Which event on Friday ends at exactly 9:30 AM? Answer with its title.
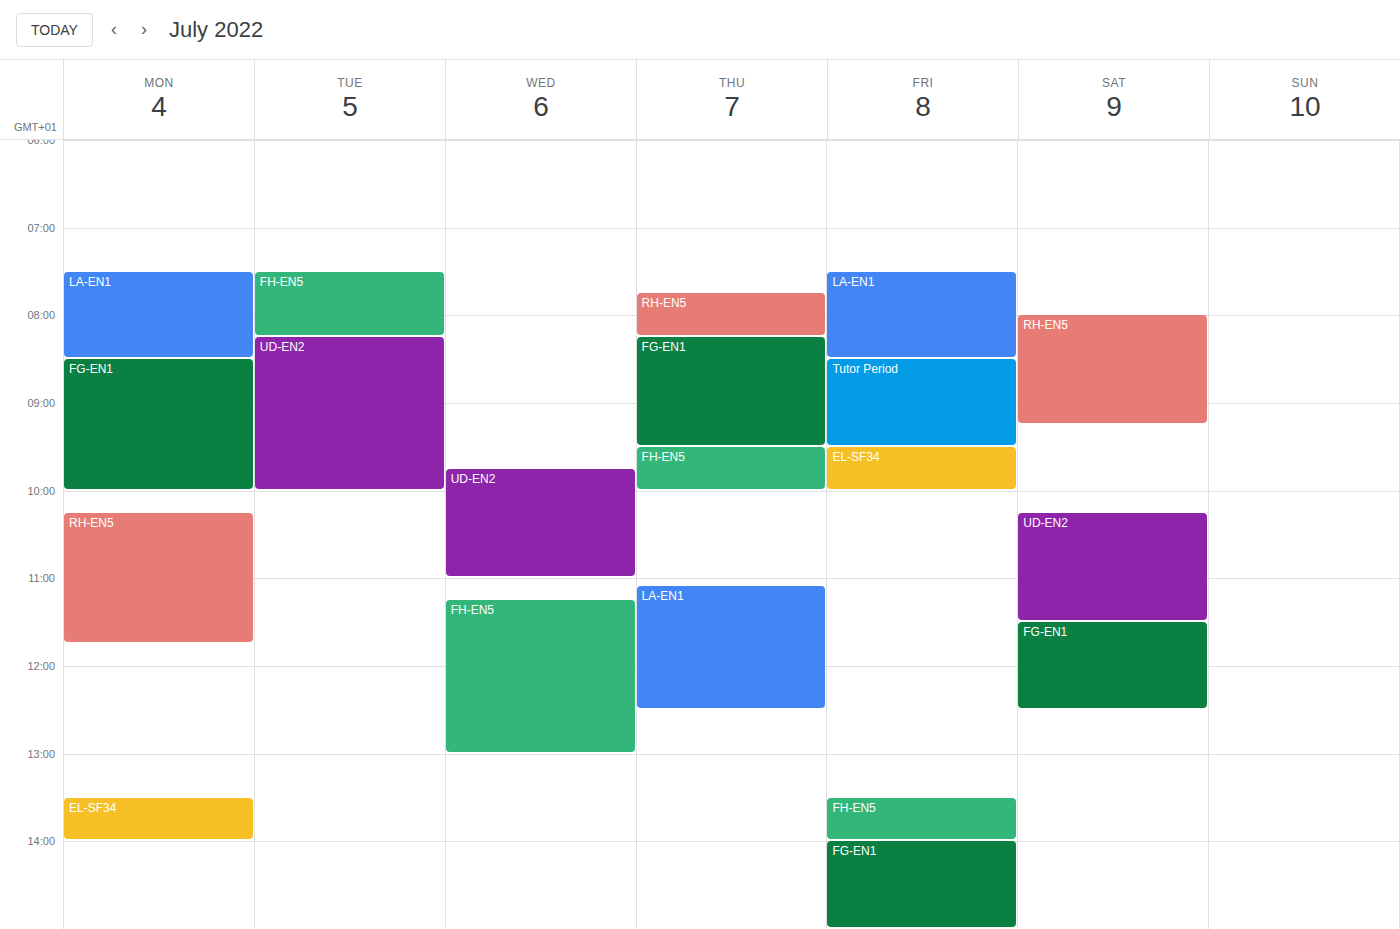
"Tutor Period"